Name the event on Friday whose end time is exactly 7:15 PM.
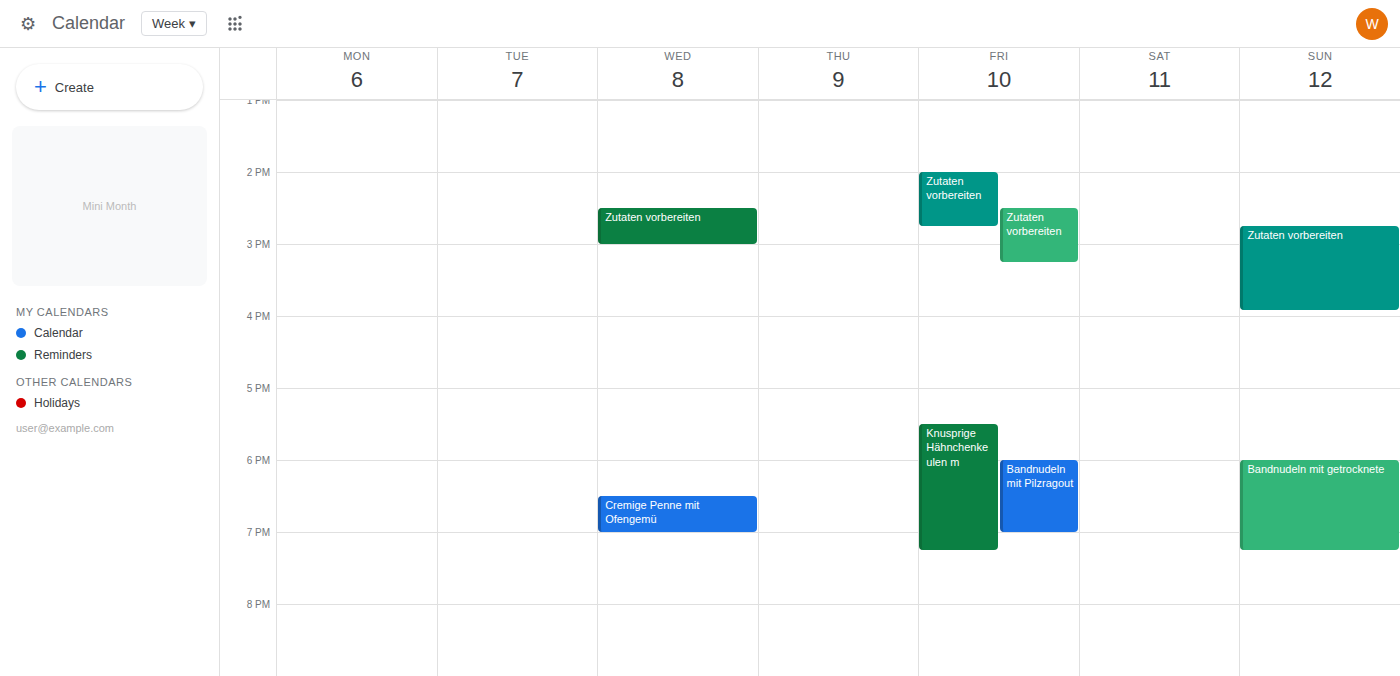
"Knusprige Hähnchenkeulen m"